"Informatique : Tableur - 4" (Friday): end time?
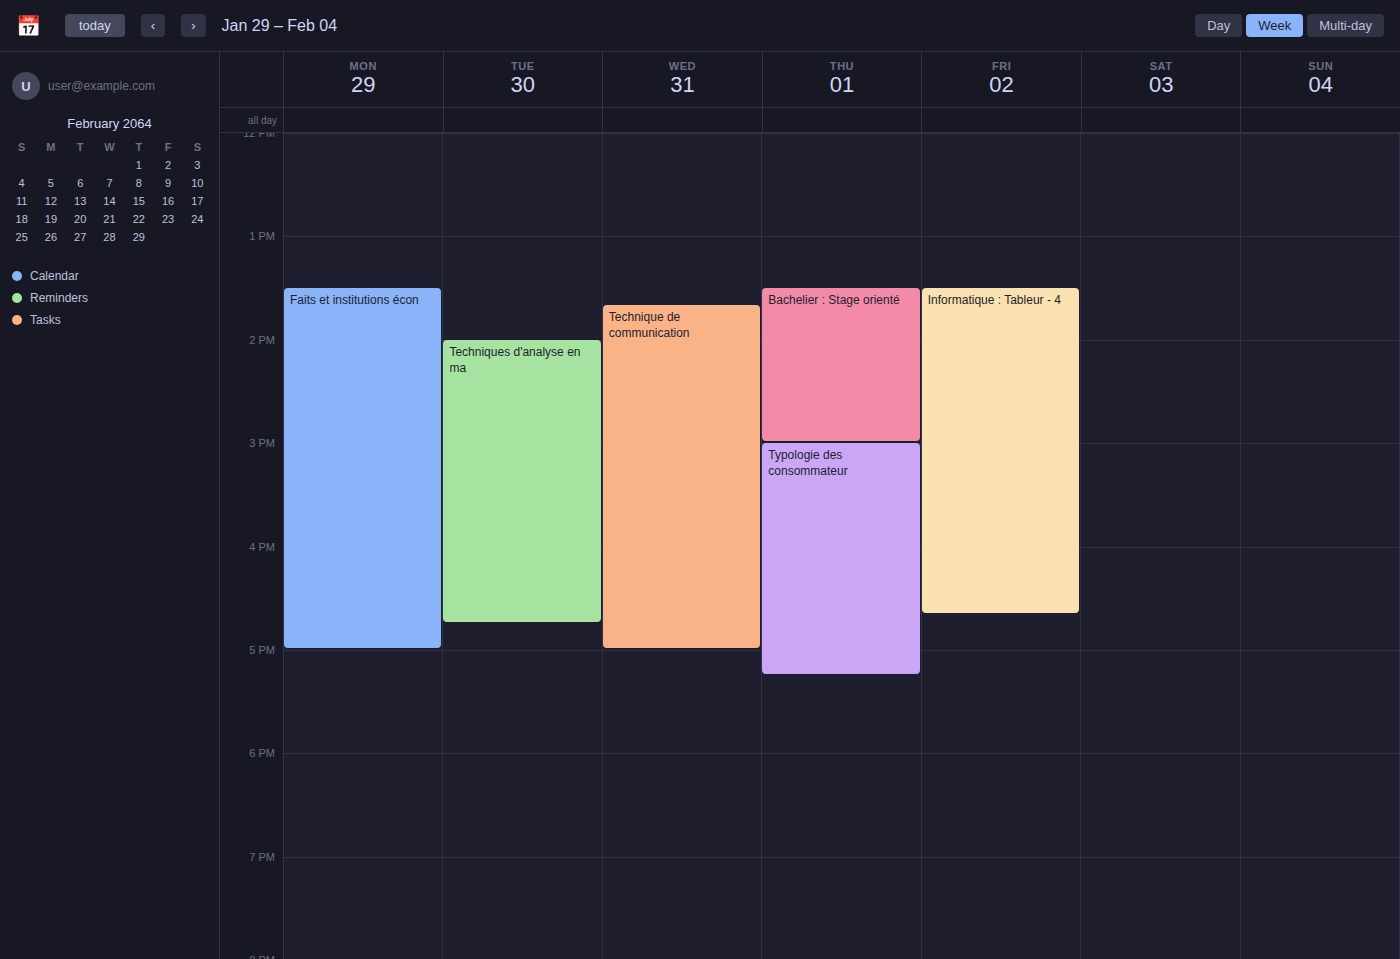
4:40 PM